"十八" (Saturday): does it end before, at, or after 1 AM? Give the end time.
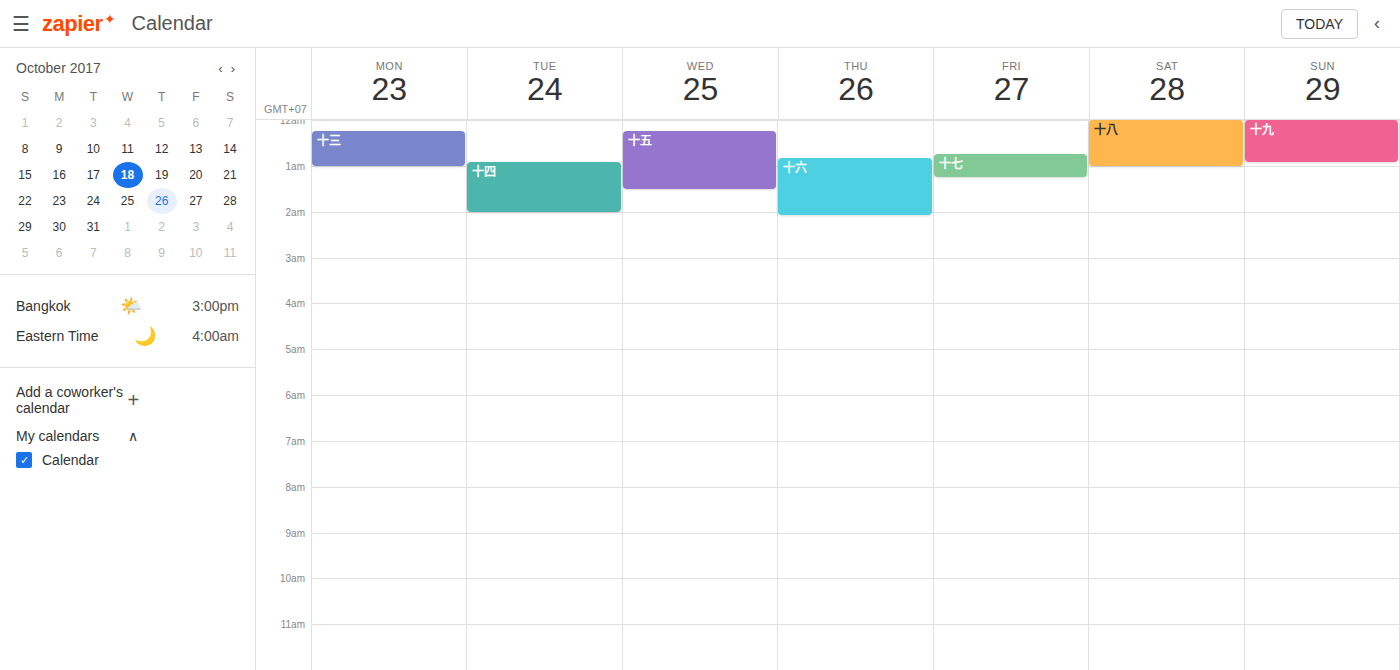
1:00 AM -- exactly at 1 AM, on the 1 AM line.